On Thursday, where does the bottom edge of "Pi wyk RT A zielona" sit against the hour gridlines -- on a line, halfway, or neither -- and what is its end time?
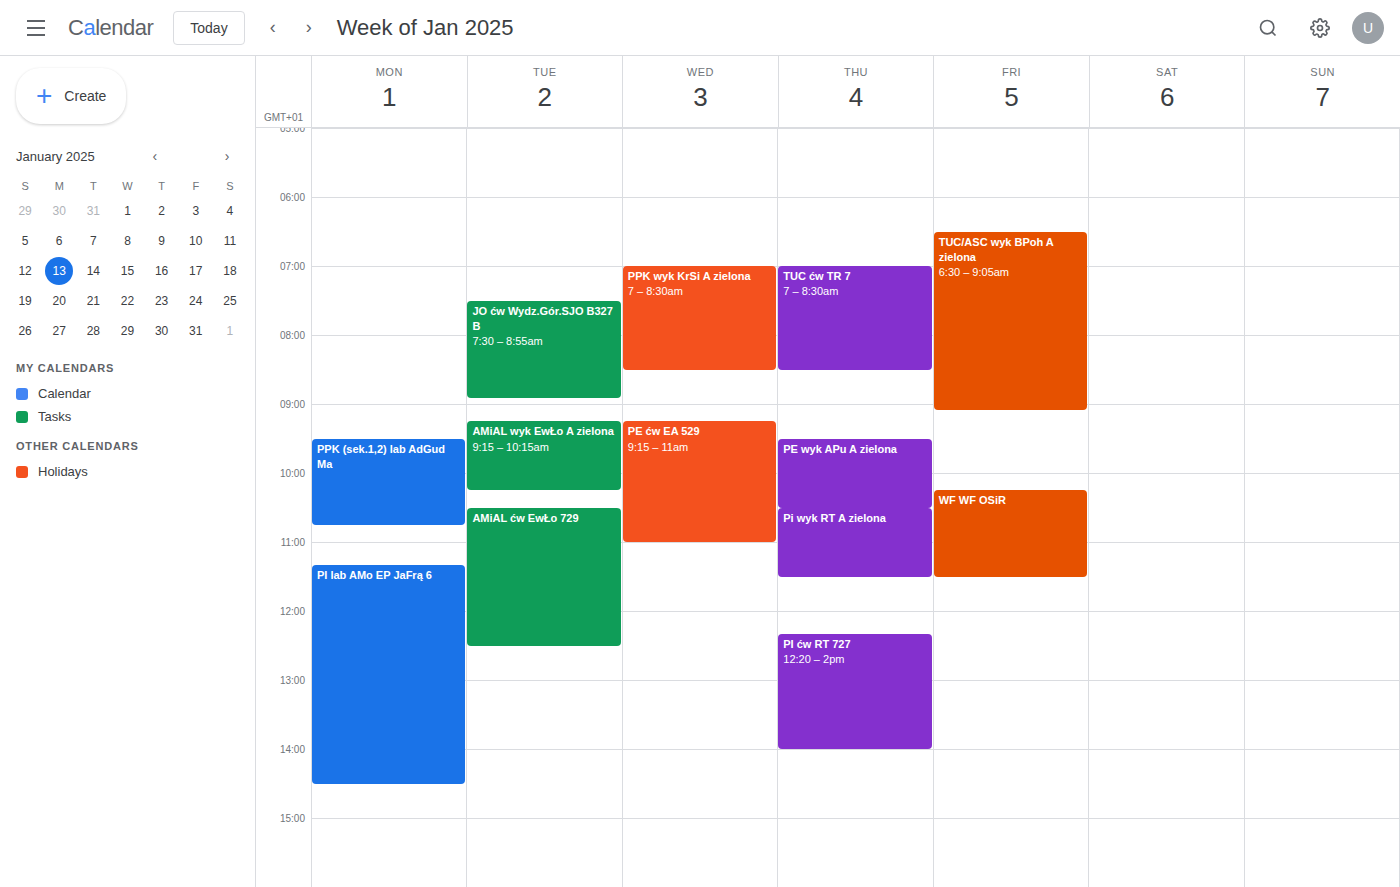
11:30 AM -- halfway between the 11 AM and 12 PM lines.